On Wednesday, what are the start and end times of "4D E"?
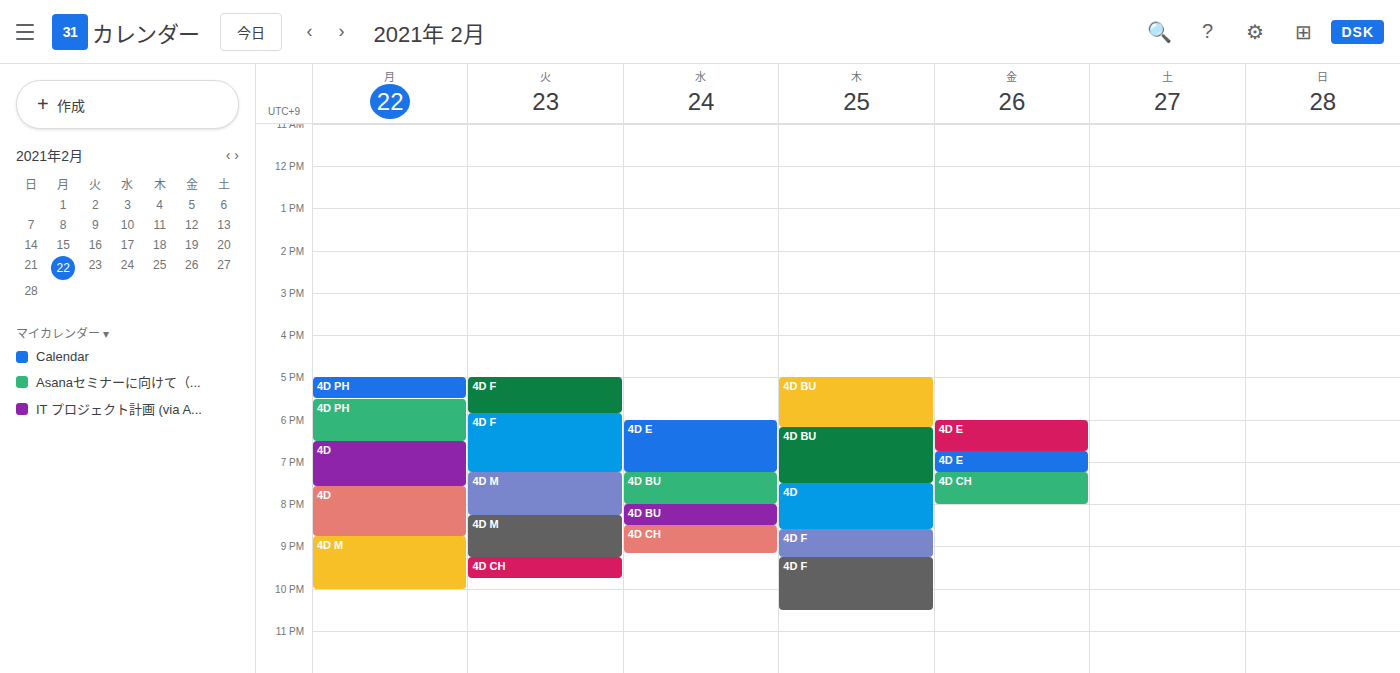
18:00 to 19:15